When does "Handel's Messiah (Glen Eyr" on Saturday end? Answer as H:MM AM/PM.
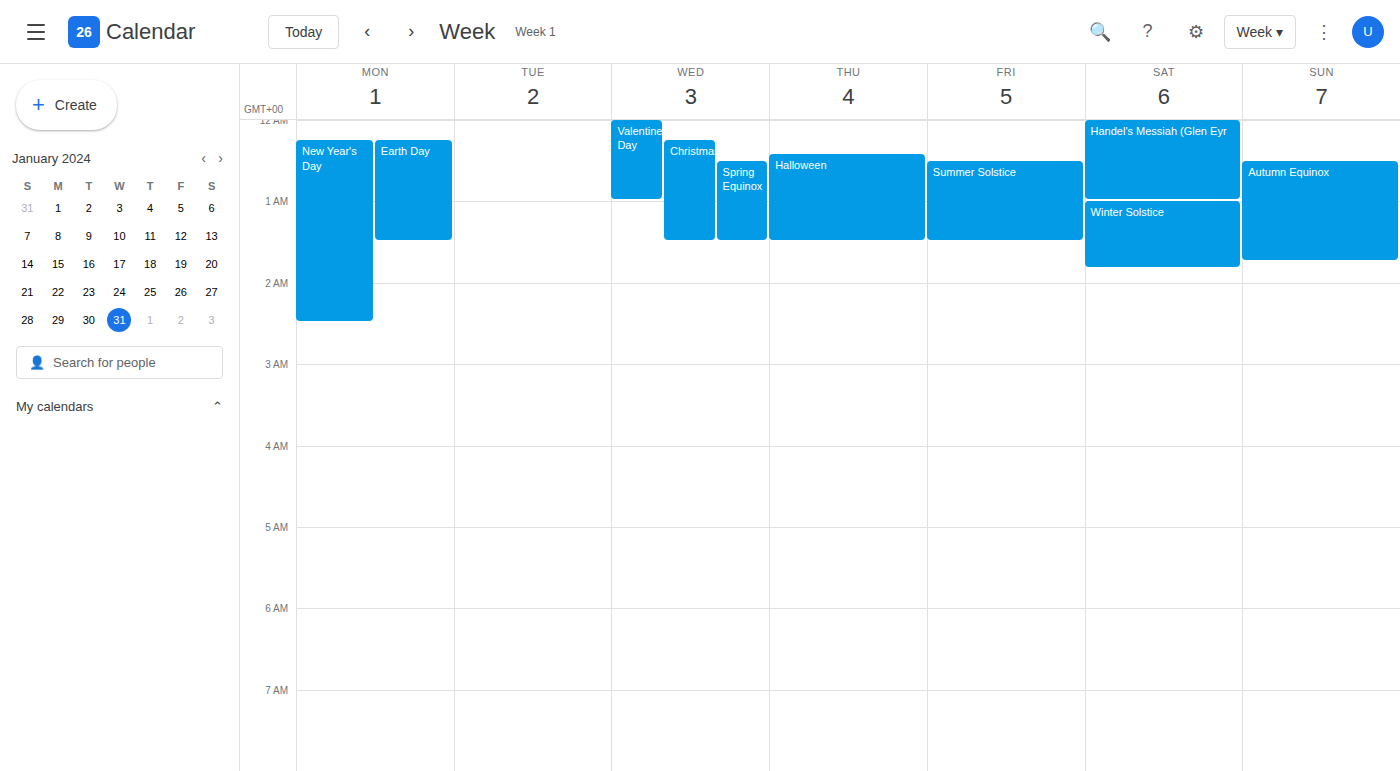
1:00 AM